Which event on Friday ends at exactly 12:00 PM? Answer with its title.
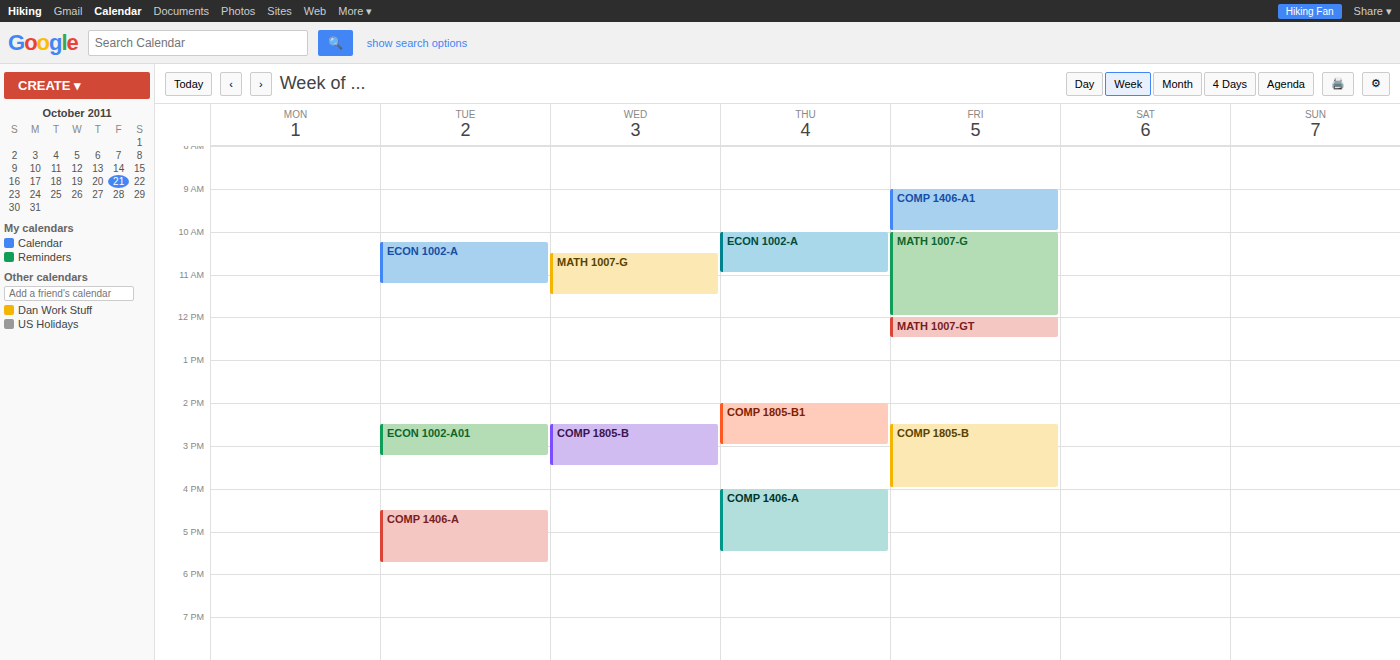
"MATH 1007-G"